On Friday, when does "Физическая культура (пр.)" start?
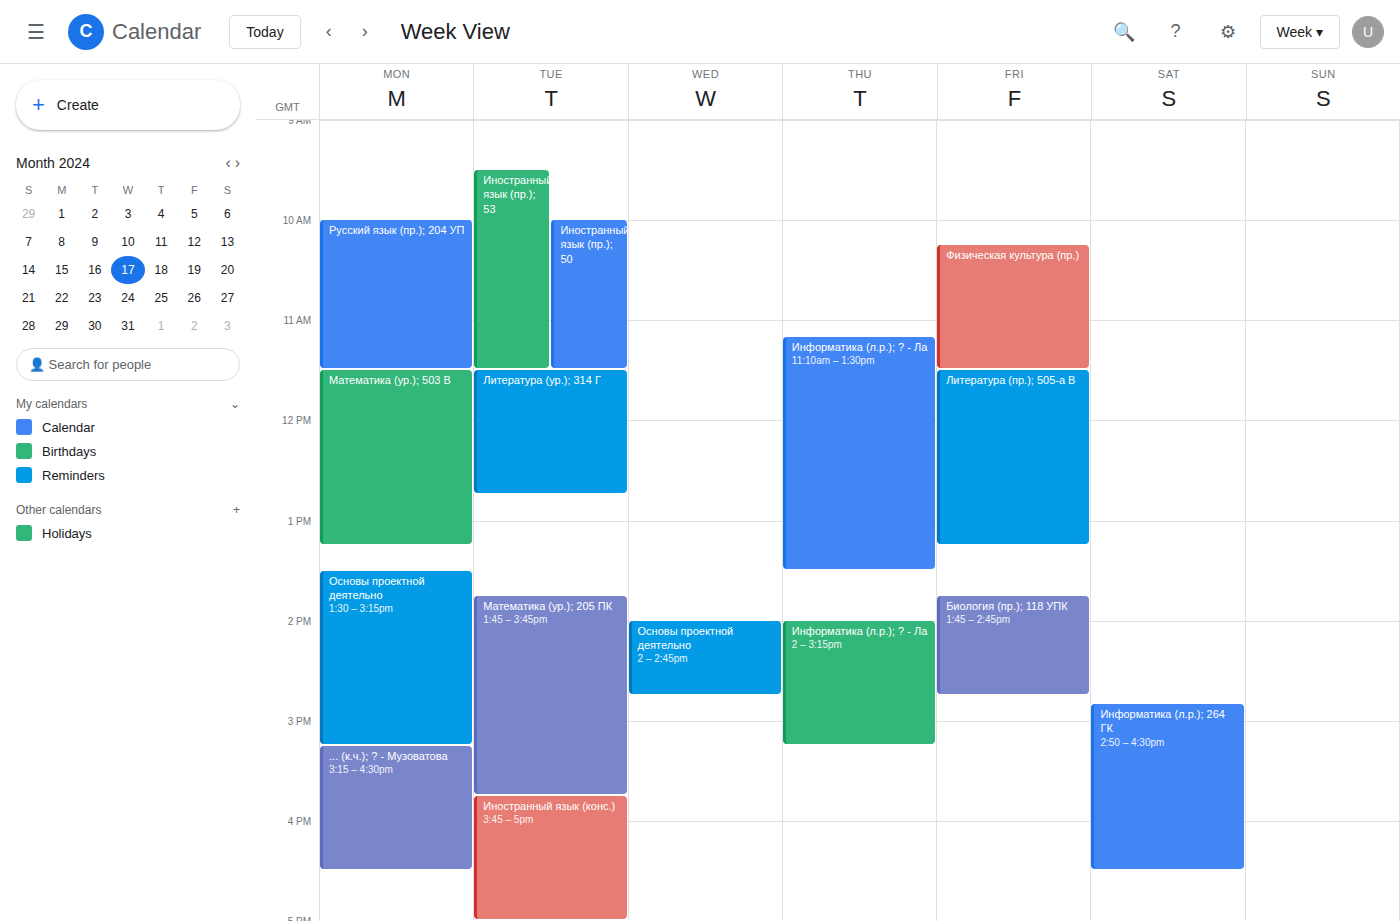
10:15 AM